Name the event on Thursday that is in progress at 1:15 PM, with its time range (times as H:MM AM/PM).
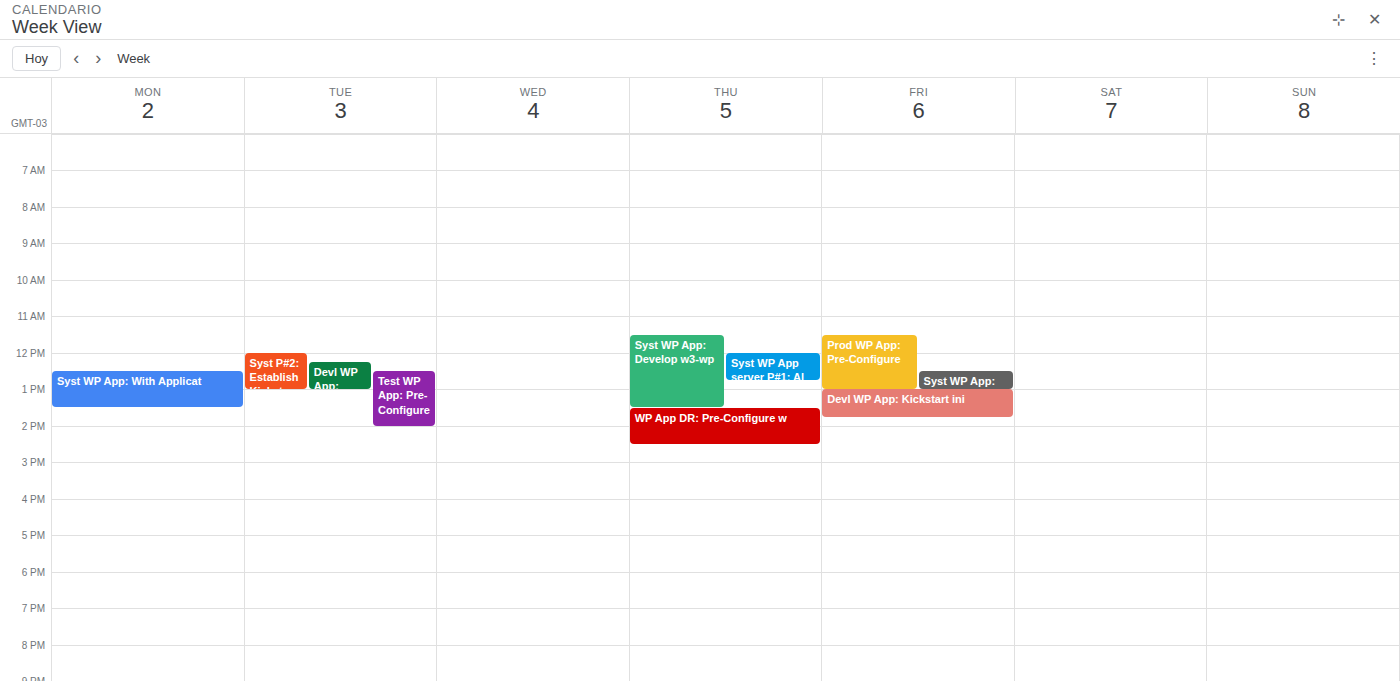
"Syst WP App: Develop w3-wp", 11:30 AM to 1:30 PM